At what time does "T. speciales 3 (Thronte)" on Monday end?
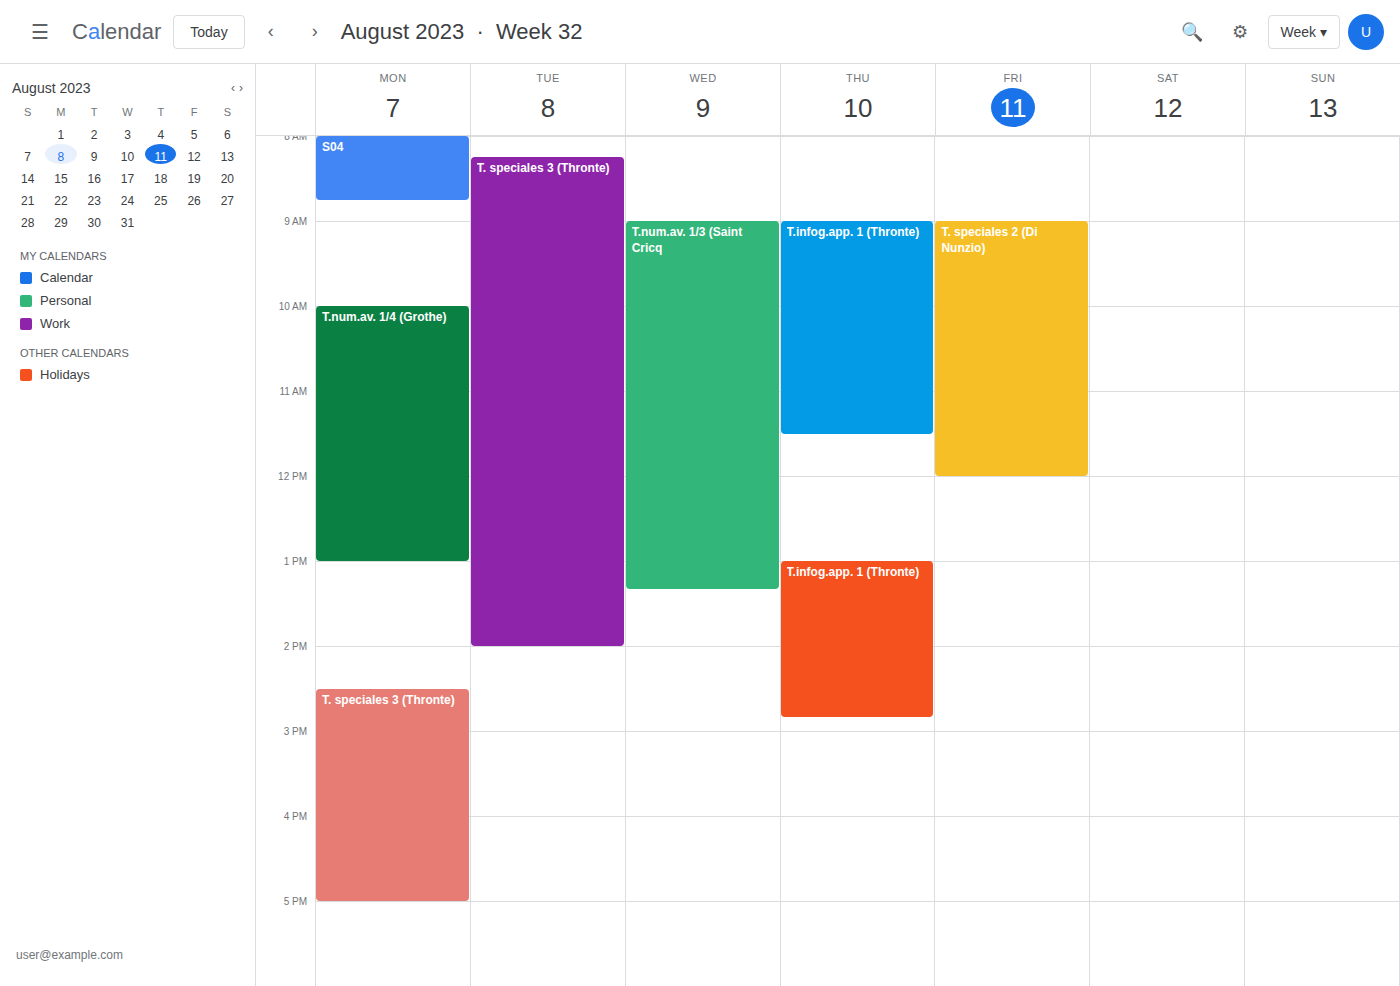
5:00 PM